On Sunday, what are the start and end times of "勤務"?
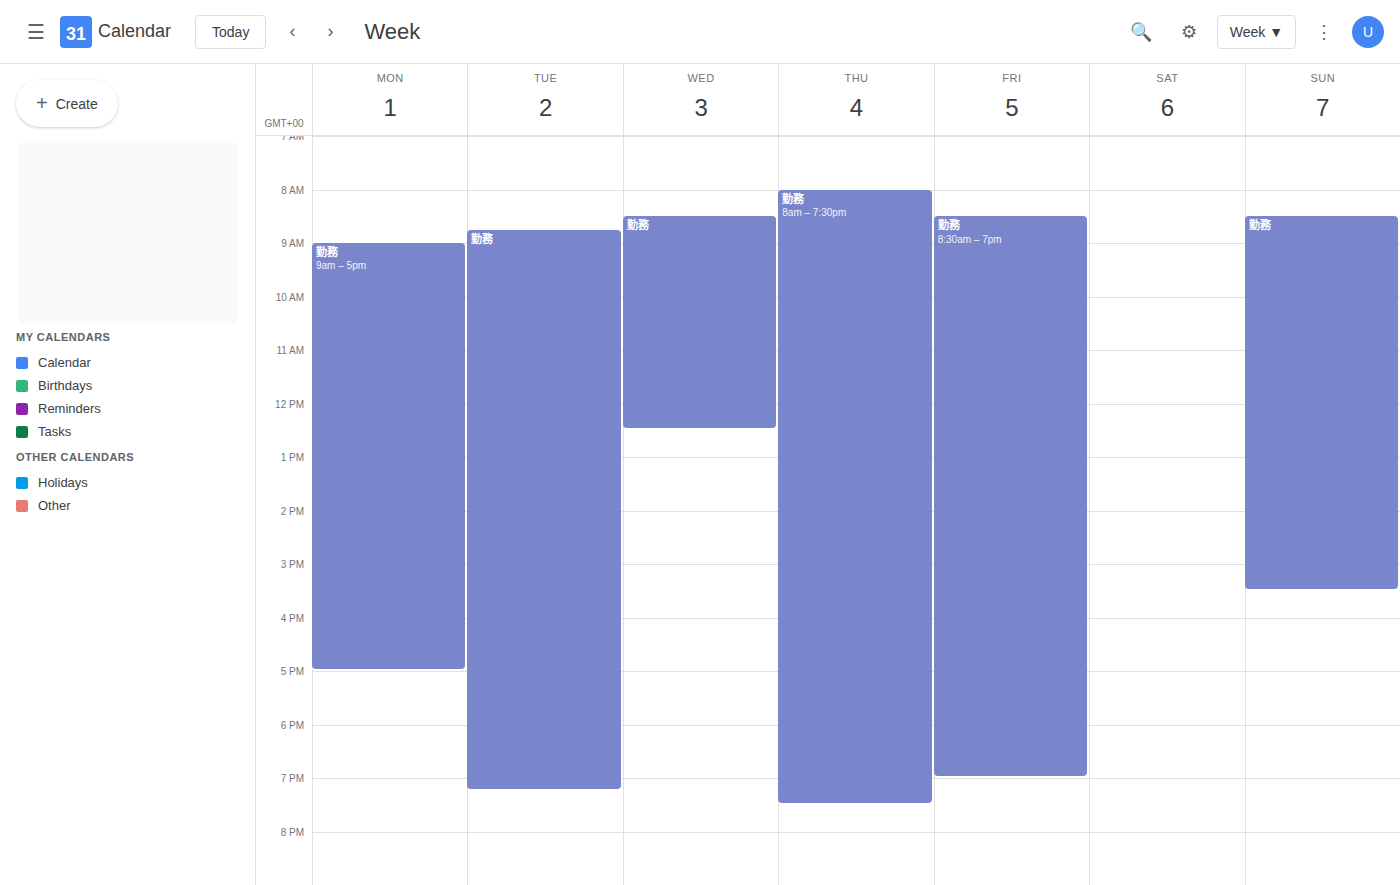
8:30 AM to 3:30 PM